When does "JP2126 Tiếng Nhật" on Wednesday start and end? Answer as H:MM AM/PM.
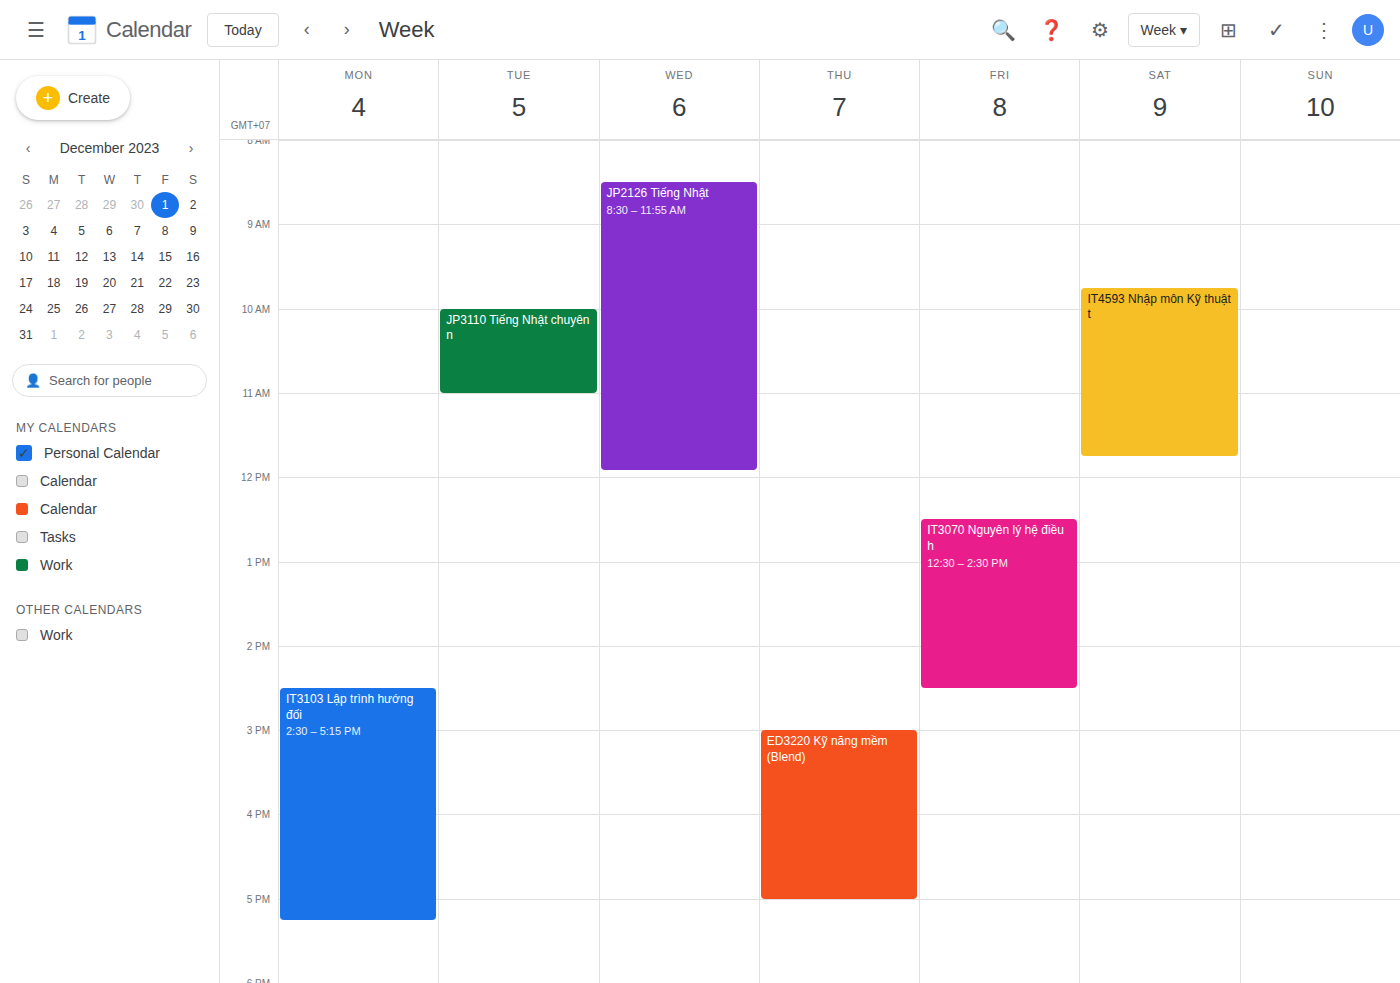
8:30 AM to 11:55 AM